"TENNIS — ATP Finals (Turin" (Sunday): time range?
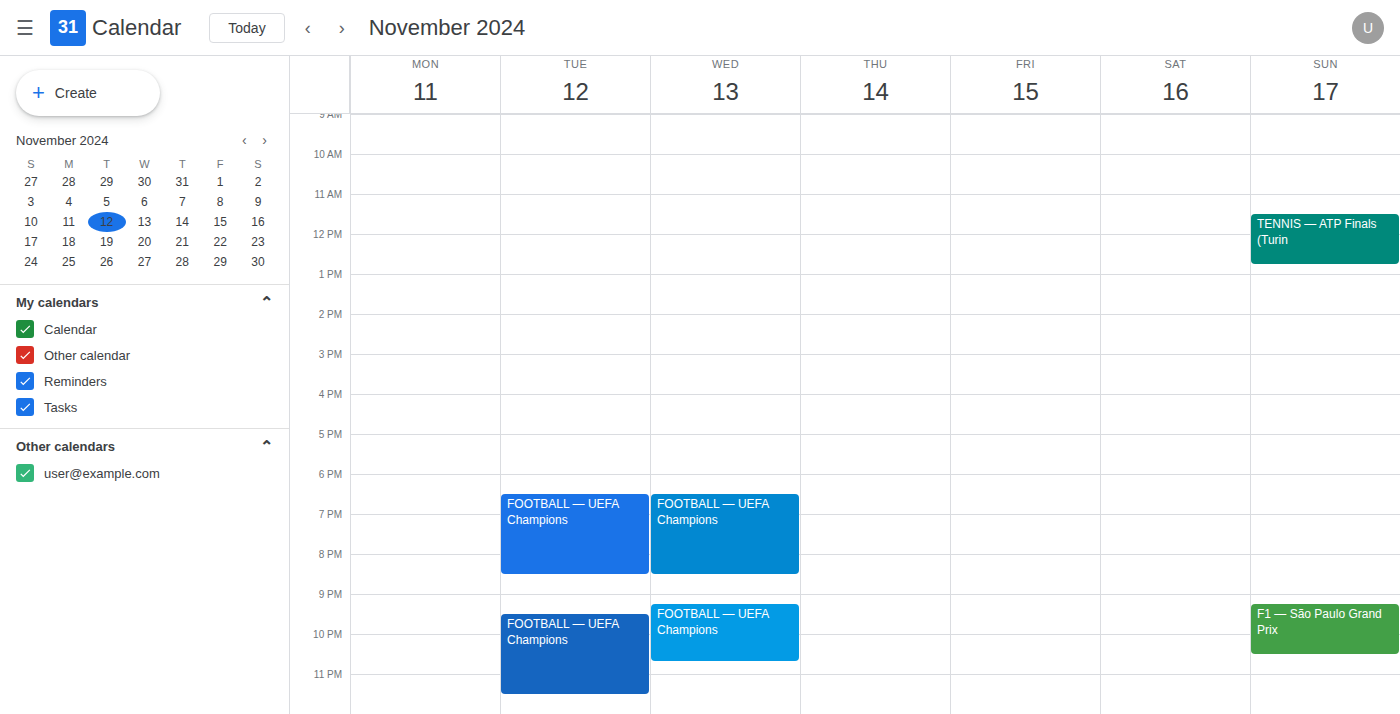
11:30 AM to 12:45 PM